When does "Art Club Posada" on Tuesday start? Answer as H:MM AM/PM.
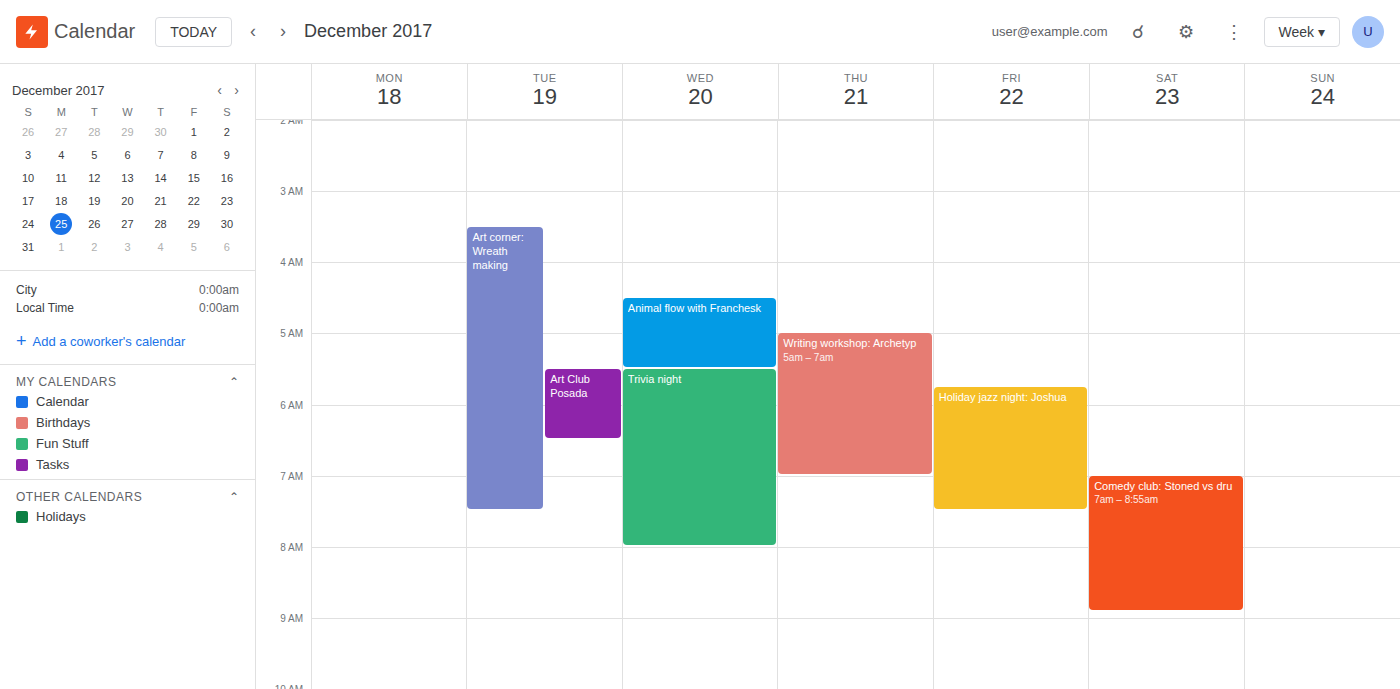
5:30 AM